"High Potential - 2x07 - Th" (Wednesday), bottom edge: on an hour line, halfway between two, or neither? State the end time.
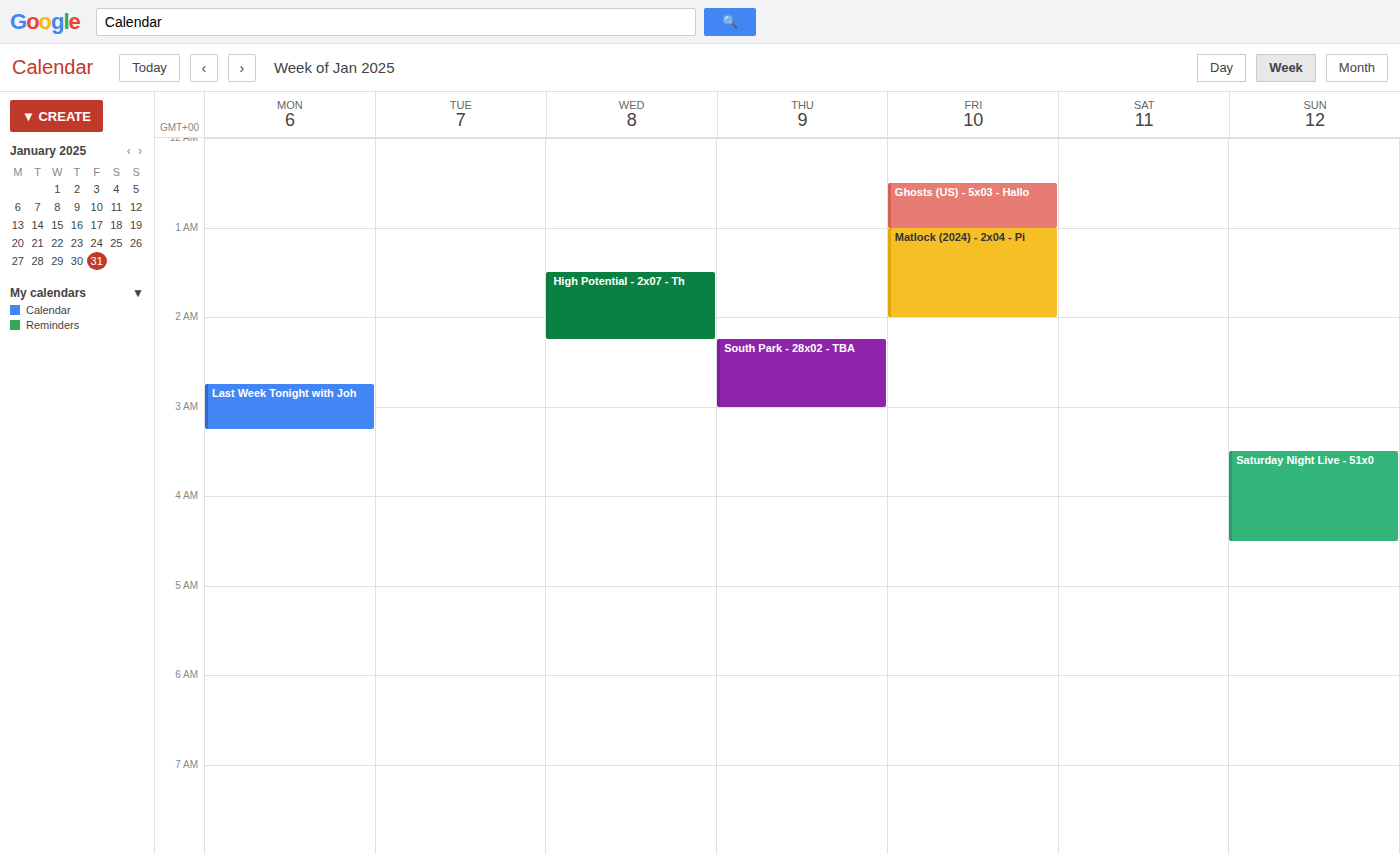
2:15 AM -- neither: a quarter of the way from the 2 AM line to the 3 AM line.